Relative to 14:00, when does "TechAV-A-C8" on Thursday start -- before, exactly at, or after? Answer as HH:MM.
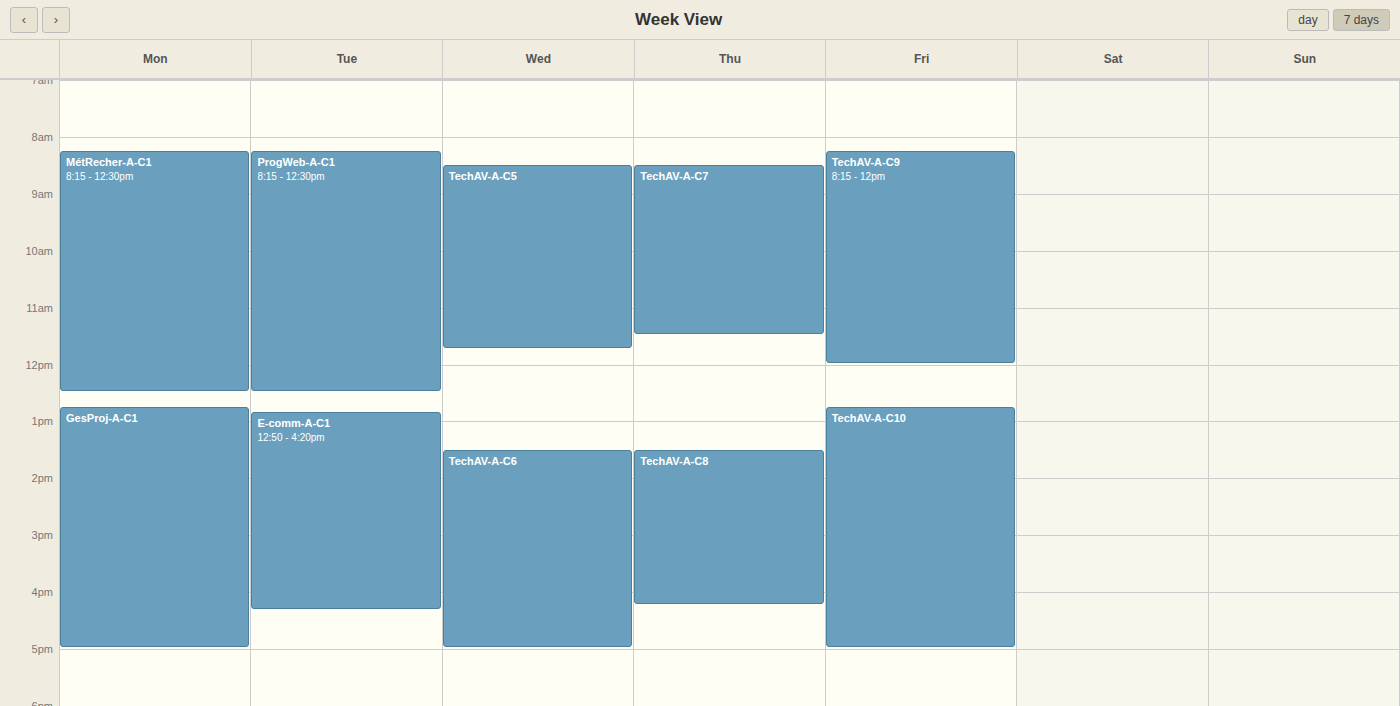
13:30 -- before 14:00, 30 minutes above the 14:00 line.